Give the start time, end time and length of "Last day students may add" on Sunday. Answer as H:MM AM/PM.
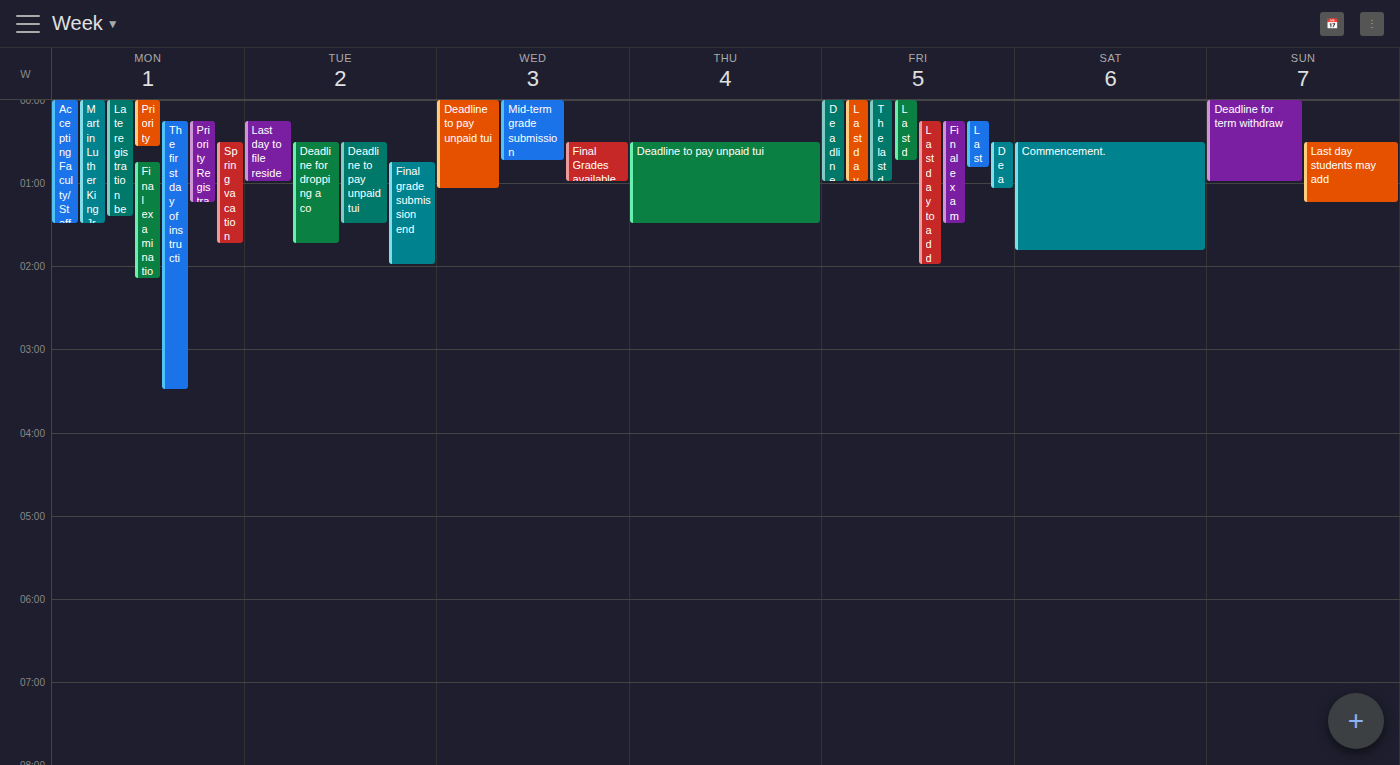
12:30 AM to 1:15 AM, 45 minutes